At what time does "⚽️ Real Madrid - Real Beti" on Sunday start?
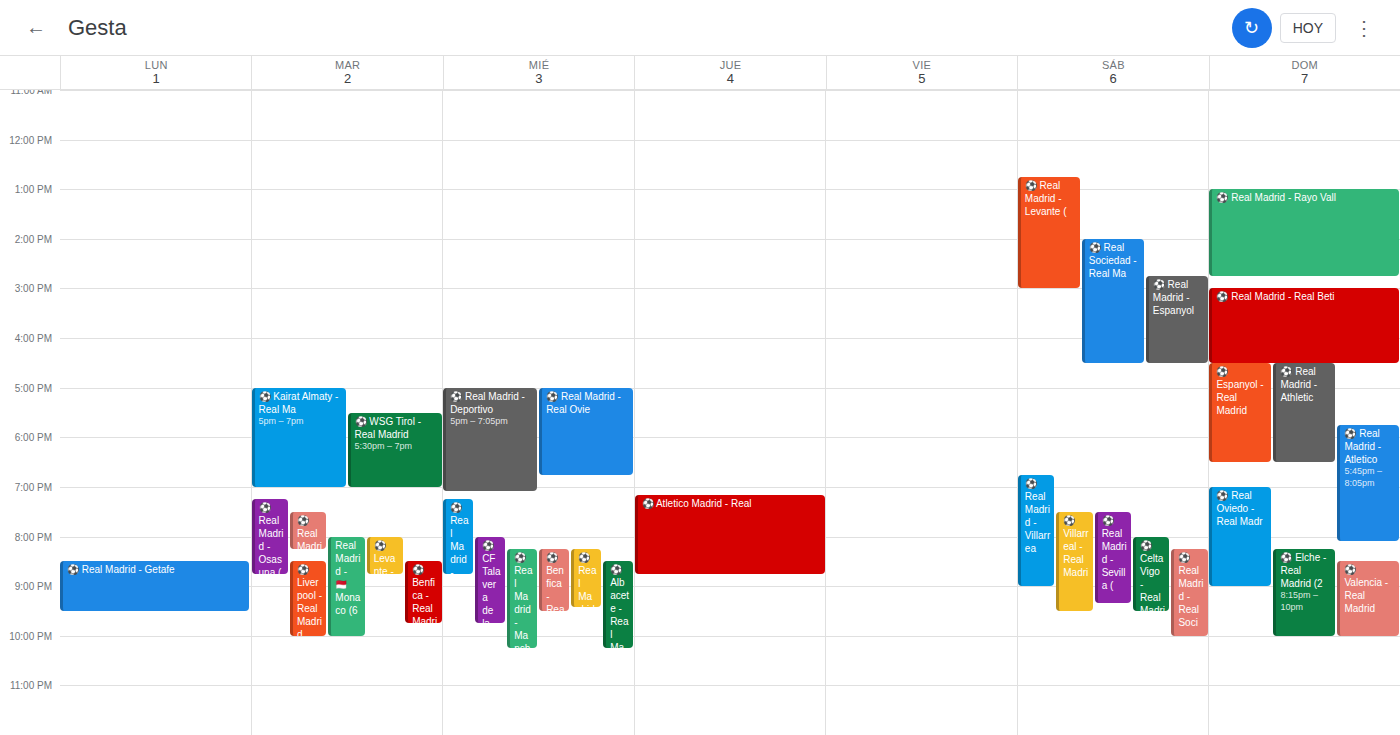
15:00